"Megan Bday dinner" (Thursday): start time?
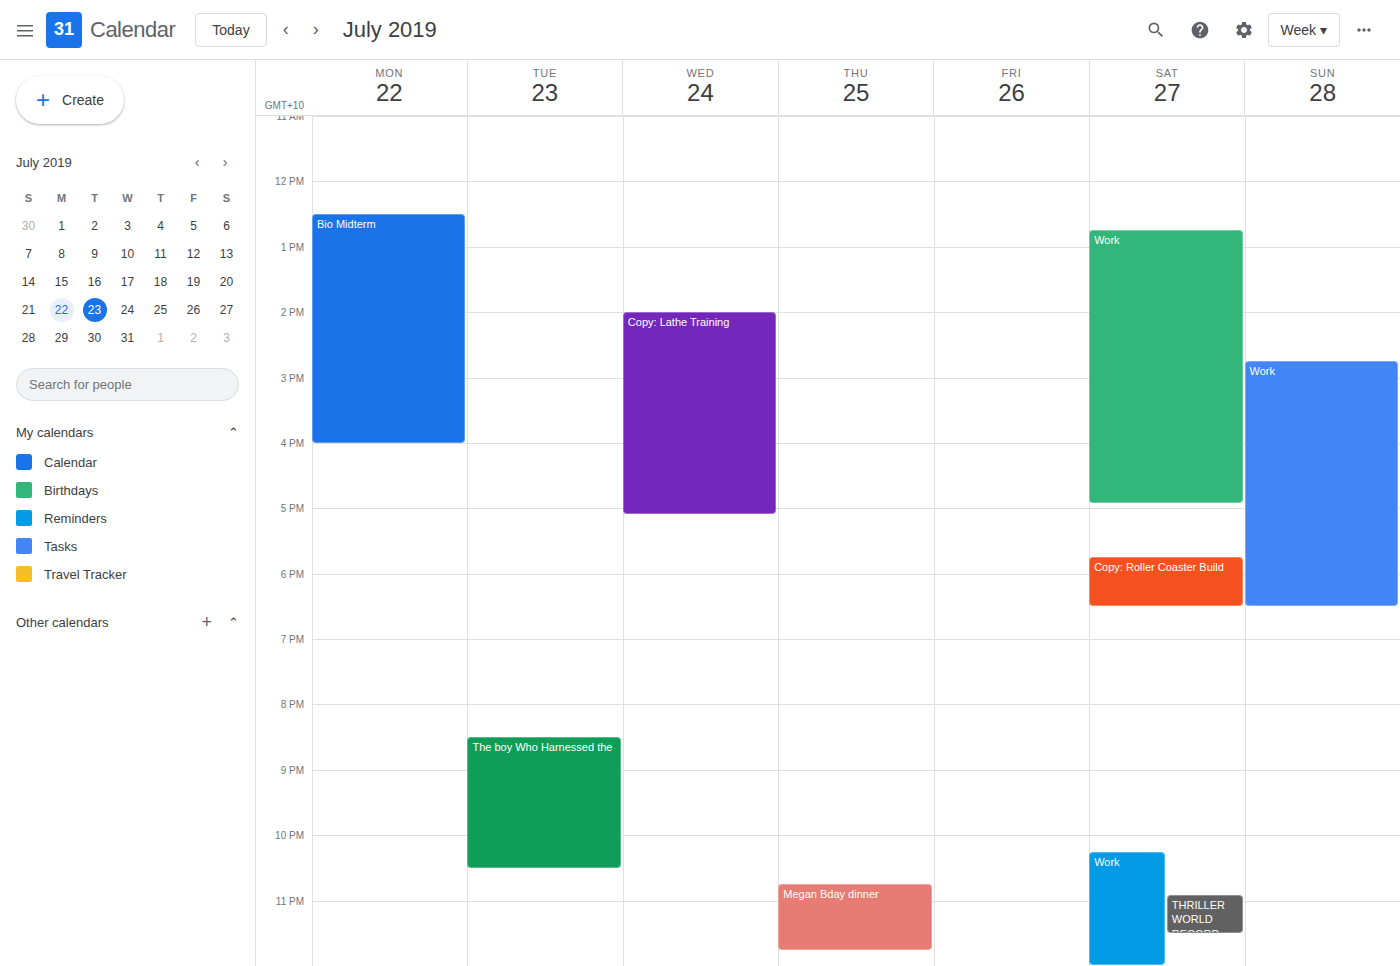
22:45